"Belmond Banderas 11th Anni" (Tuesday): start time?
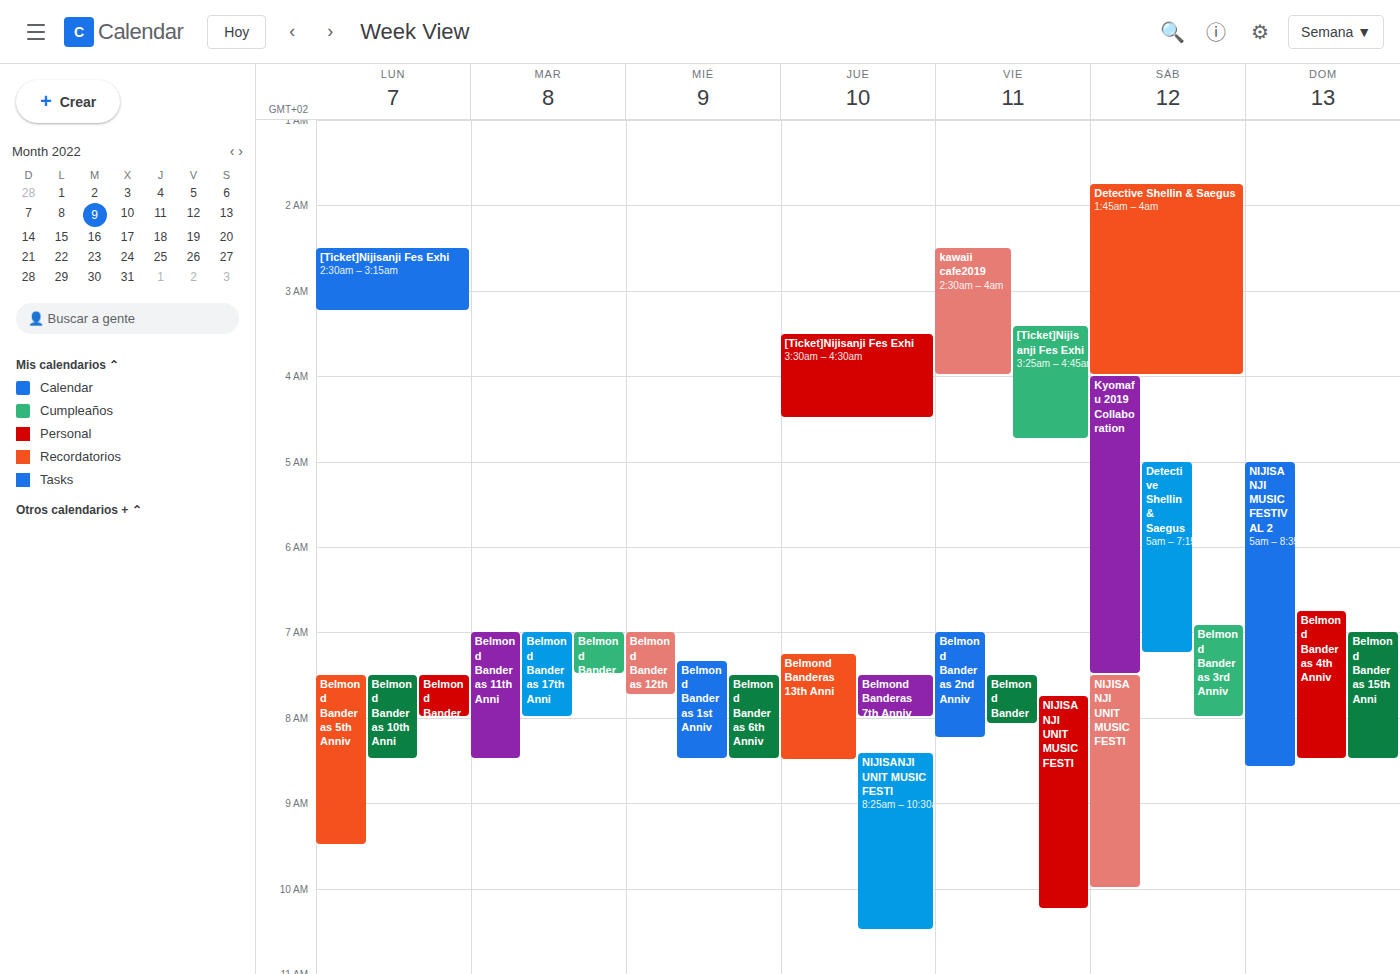
7:00 AM